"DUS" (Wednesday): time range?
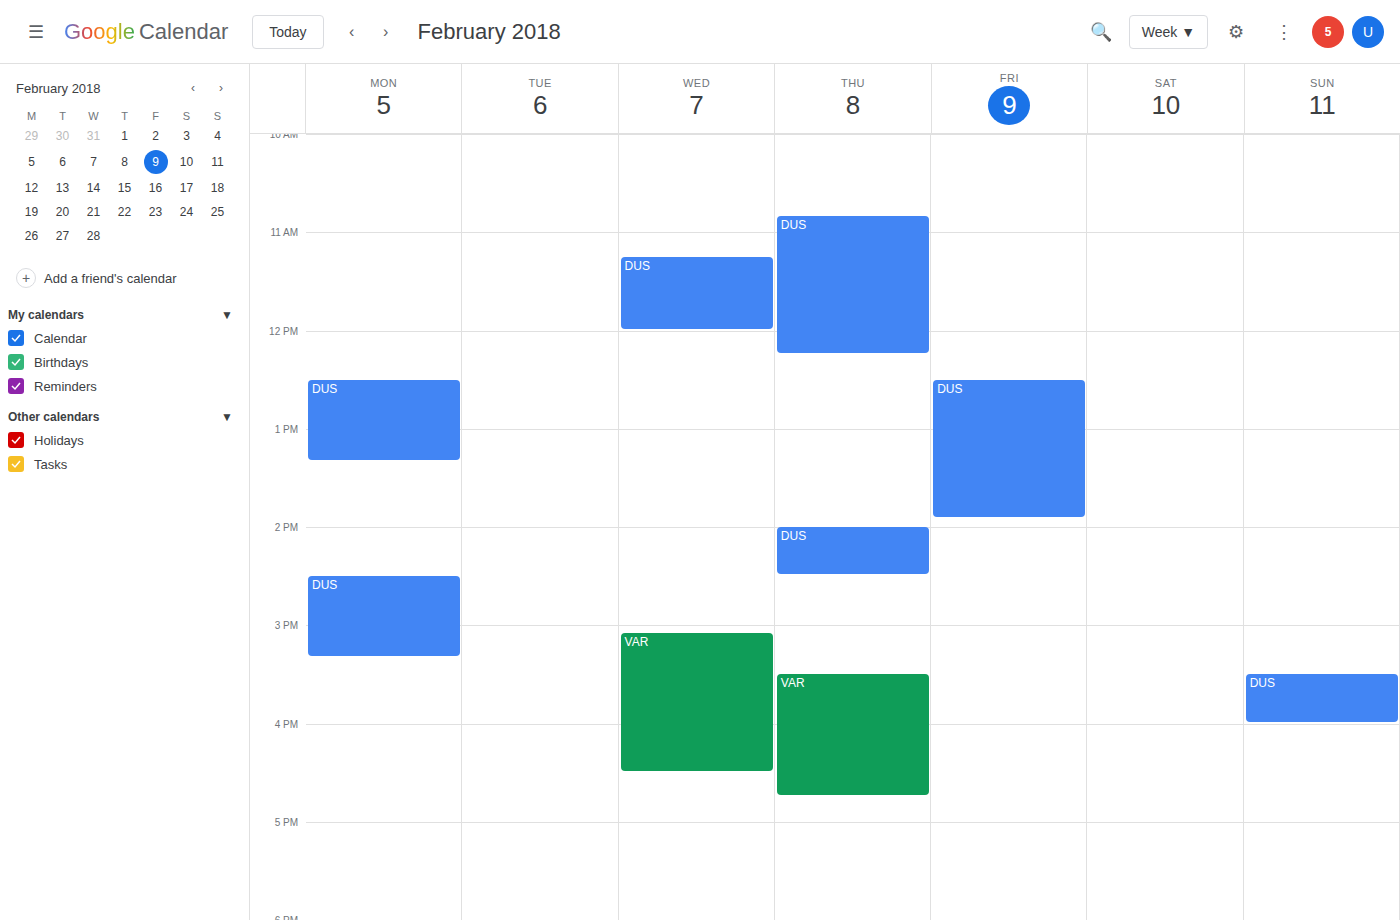
11:15 to 12:00